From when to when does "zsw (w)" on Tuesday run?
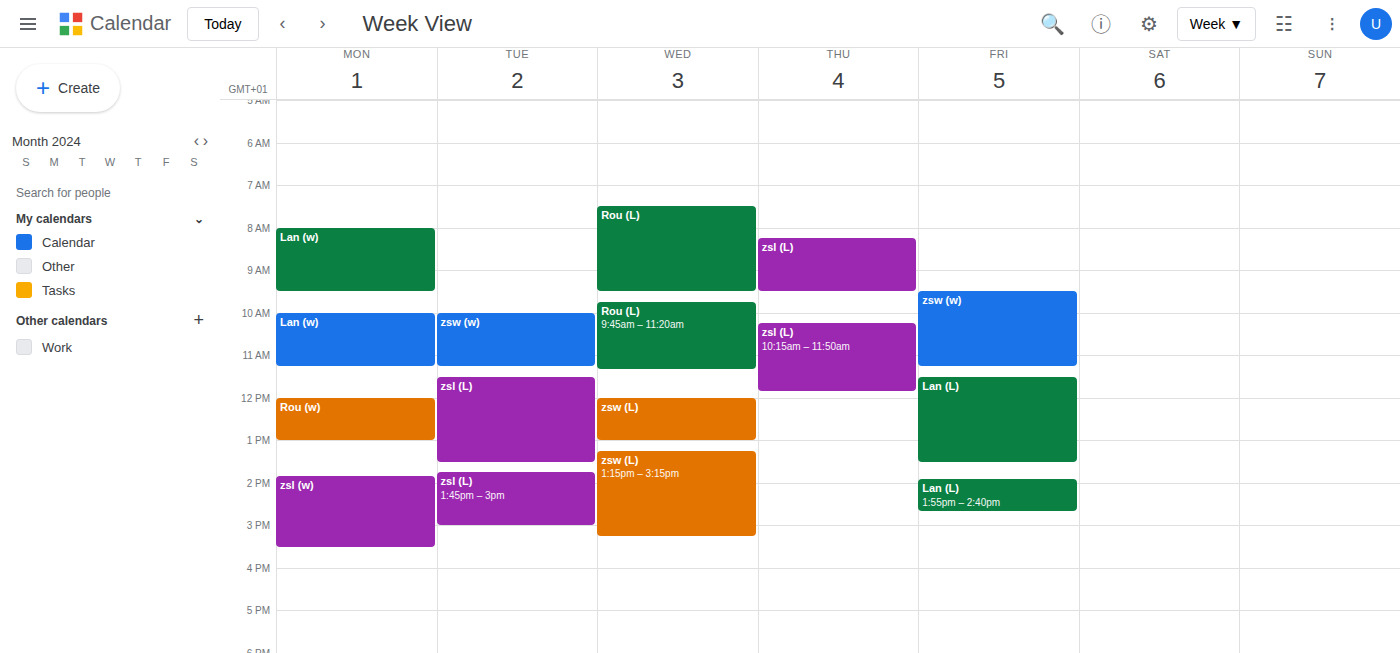
10:00 AM to 11:15 AM